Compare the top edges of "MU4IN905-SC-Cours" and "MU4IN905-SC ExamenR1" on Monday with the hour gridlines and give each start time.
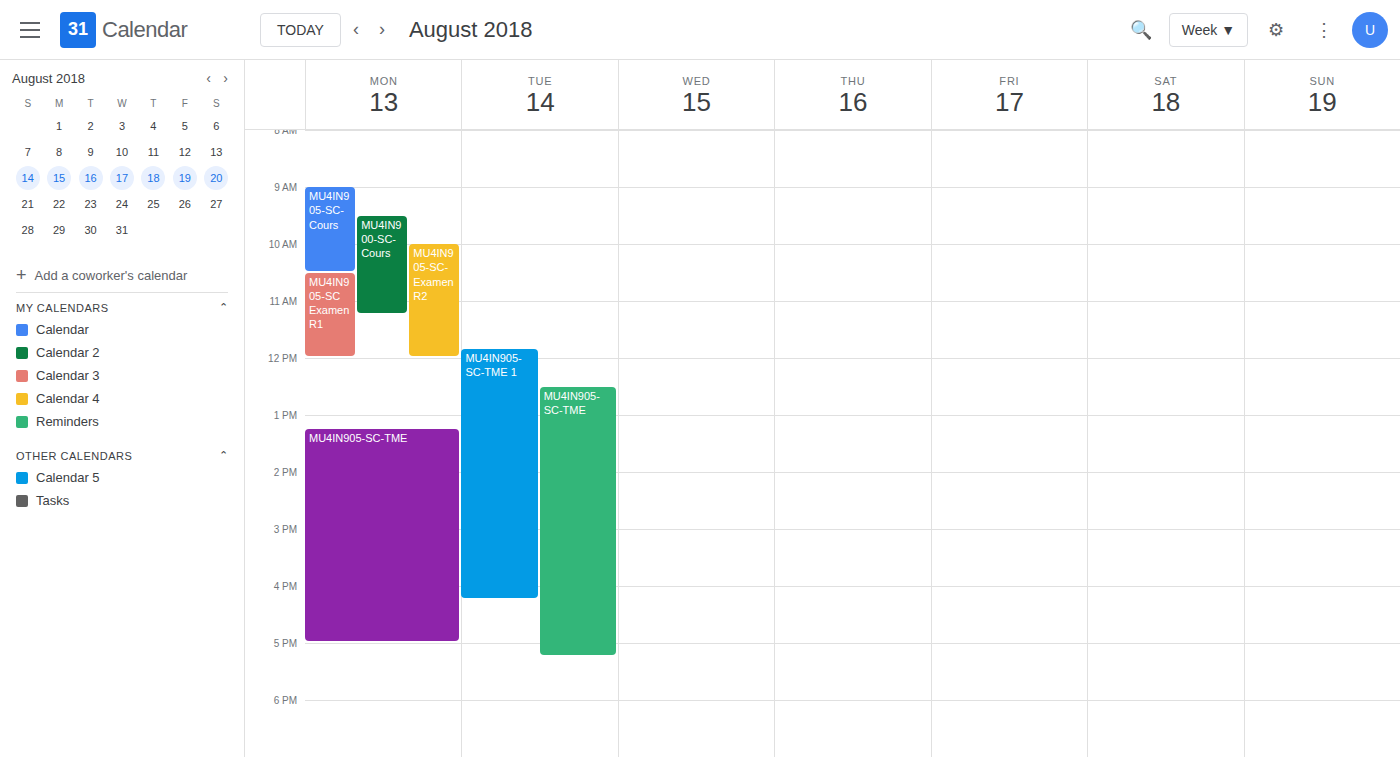
"MU4IN905-SC-Cours": 9:00 AM, exactly on the 9 AM line. "MU4IN905-SC ExamenR1": 10:30 AM, halfway between the 10 AM and 11 AM lines.